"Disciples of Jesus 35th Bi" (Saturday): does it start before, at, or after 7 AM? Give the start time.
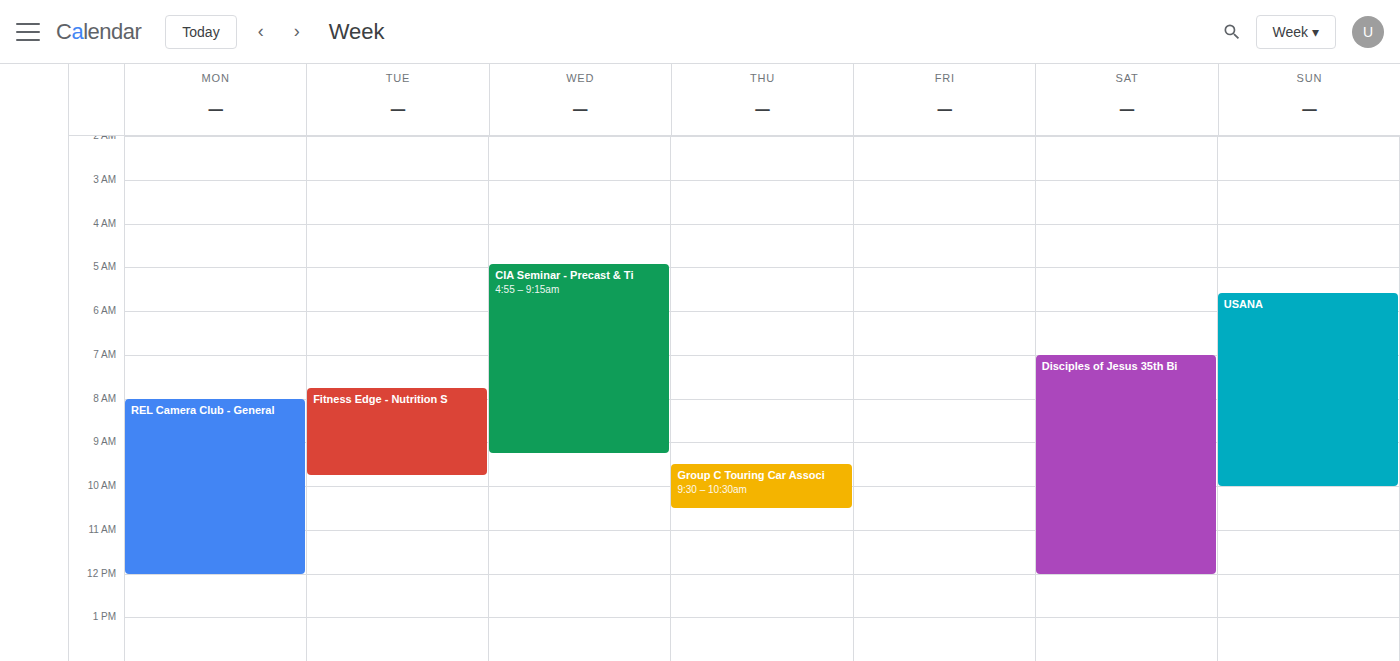
7:00 AM -- exactly at 7 AM, on the 7 AM line.